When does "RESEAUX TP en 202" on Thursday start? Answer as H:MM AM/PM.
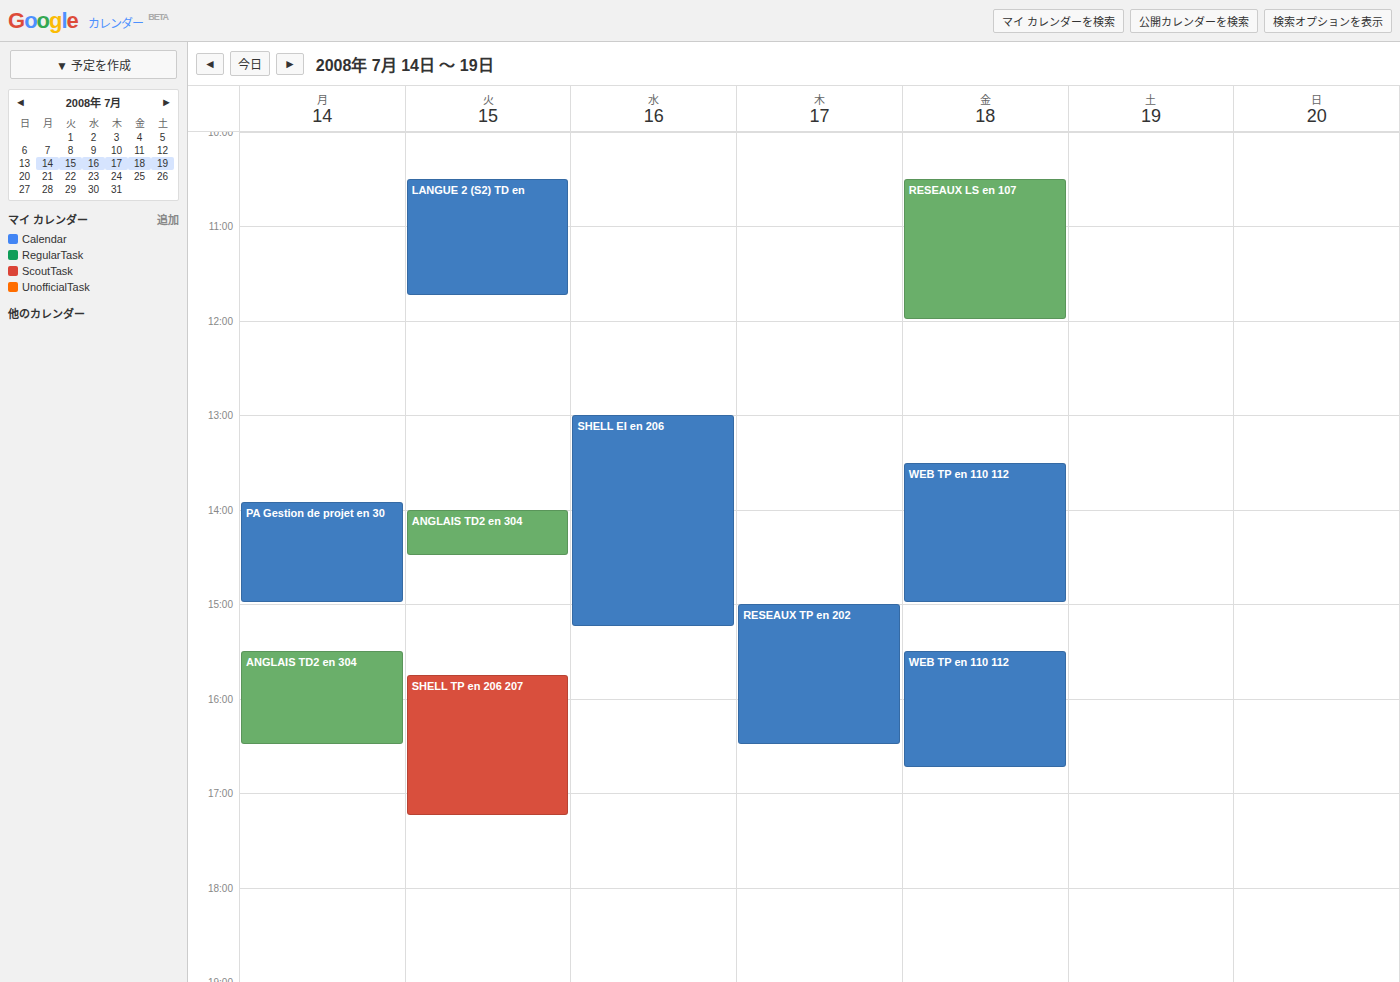
3:00 PM